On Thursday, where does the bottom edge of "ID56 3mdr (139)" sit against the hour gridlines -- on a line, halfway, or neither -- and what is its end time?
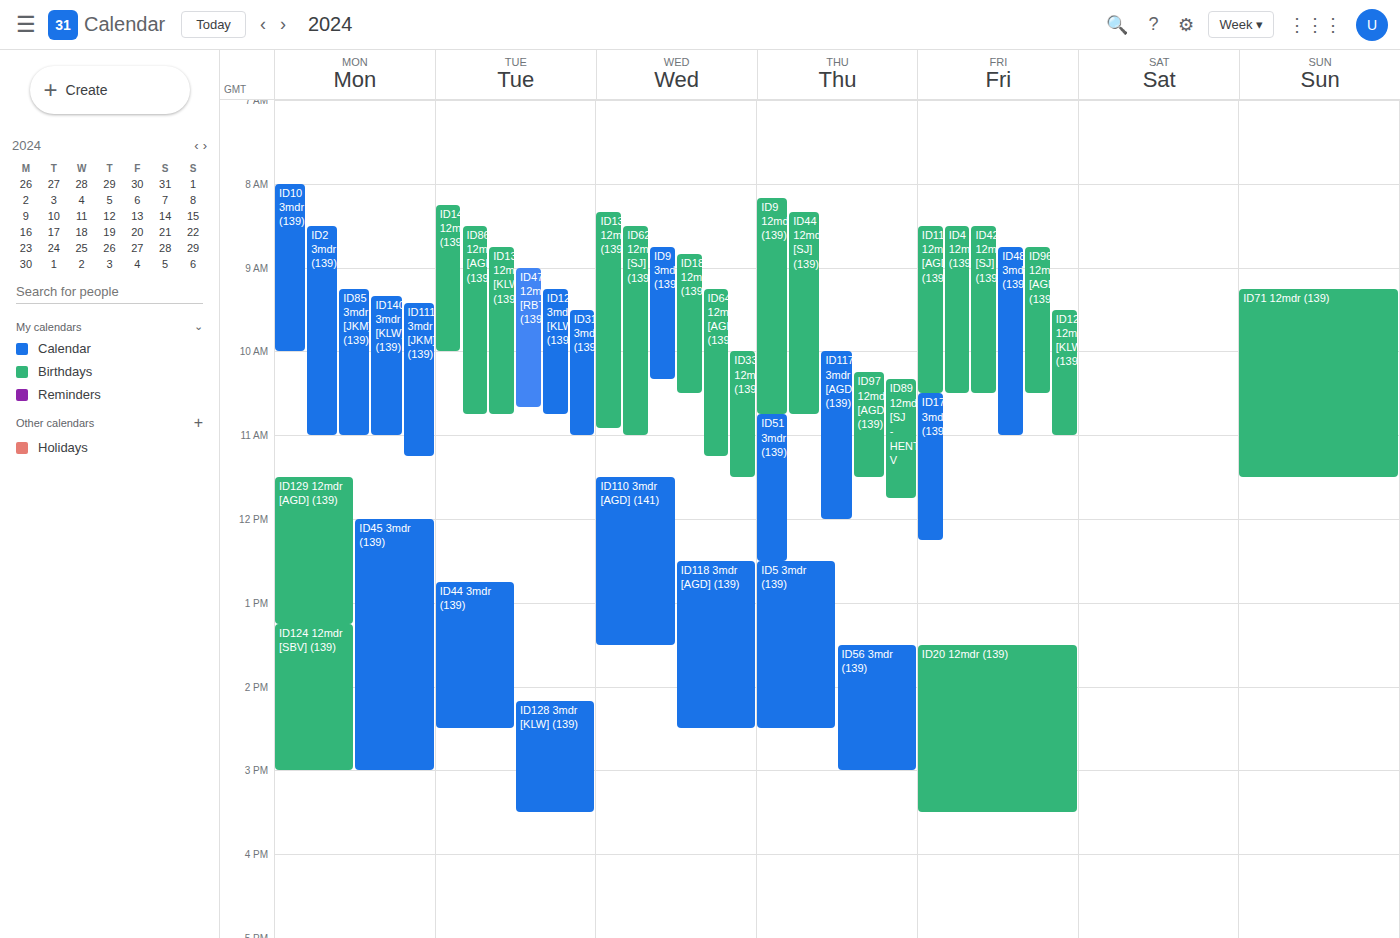
3:00 PM -- exactly on the 3 PM line.